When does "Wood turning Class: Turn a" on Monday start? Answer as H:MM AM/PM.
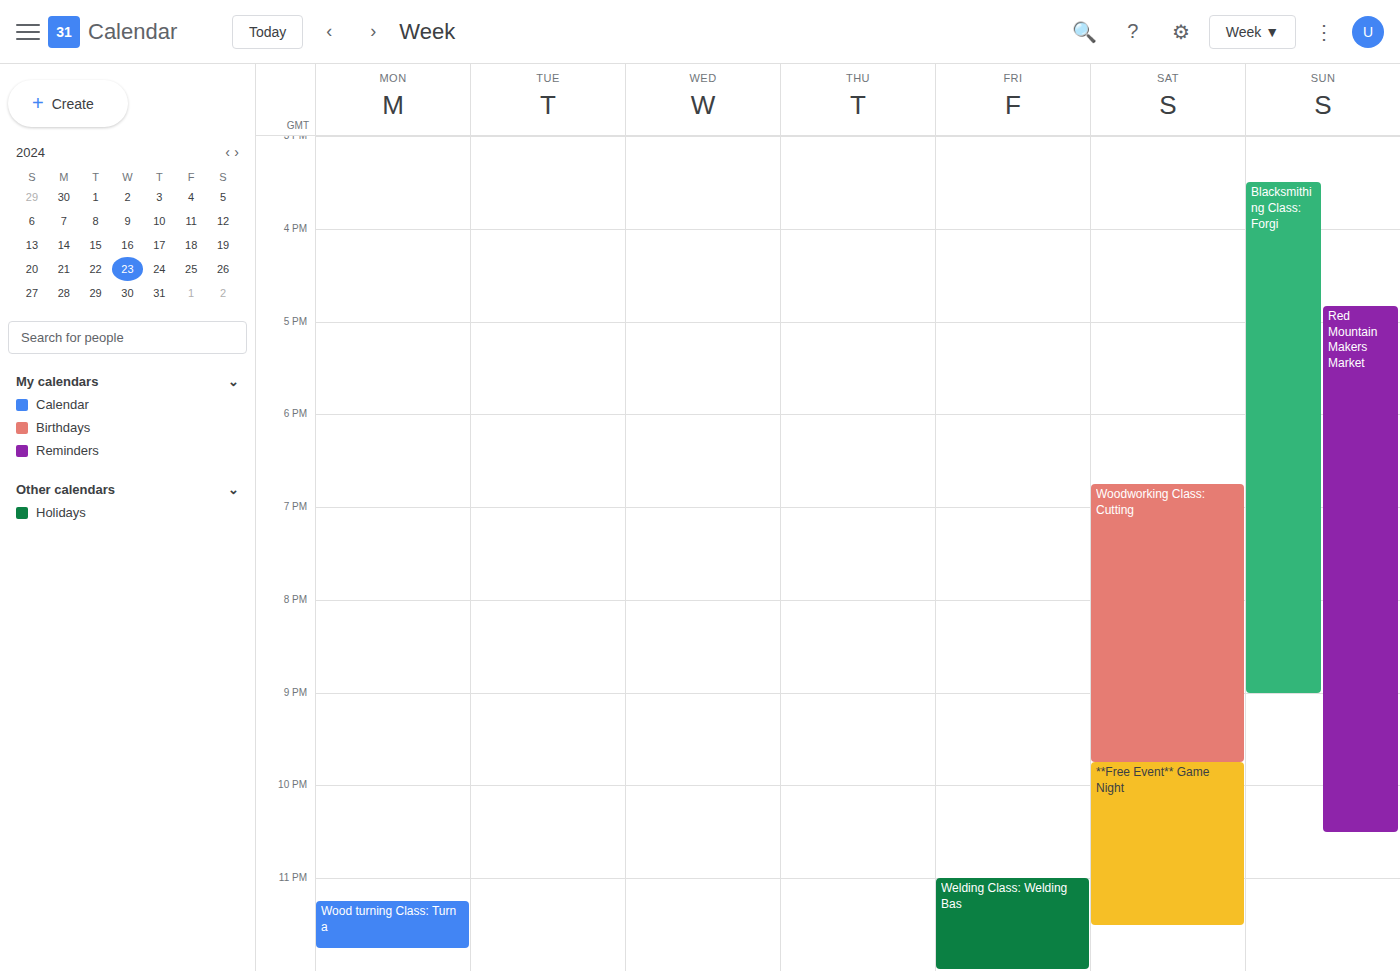
11:15 PM